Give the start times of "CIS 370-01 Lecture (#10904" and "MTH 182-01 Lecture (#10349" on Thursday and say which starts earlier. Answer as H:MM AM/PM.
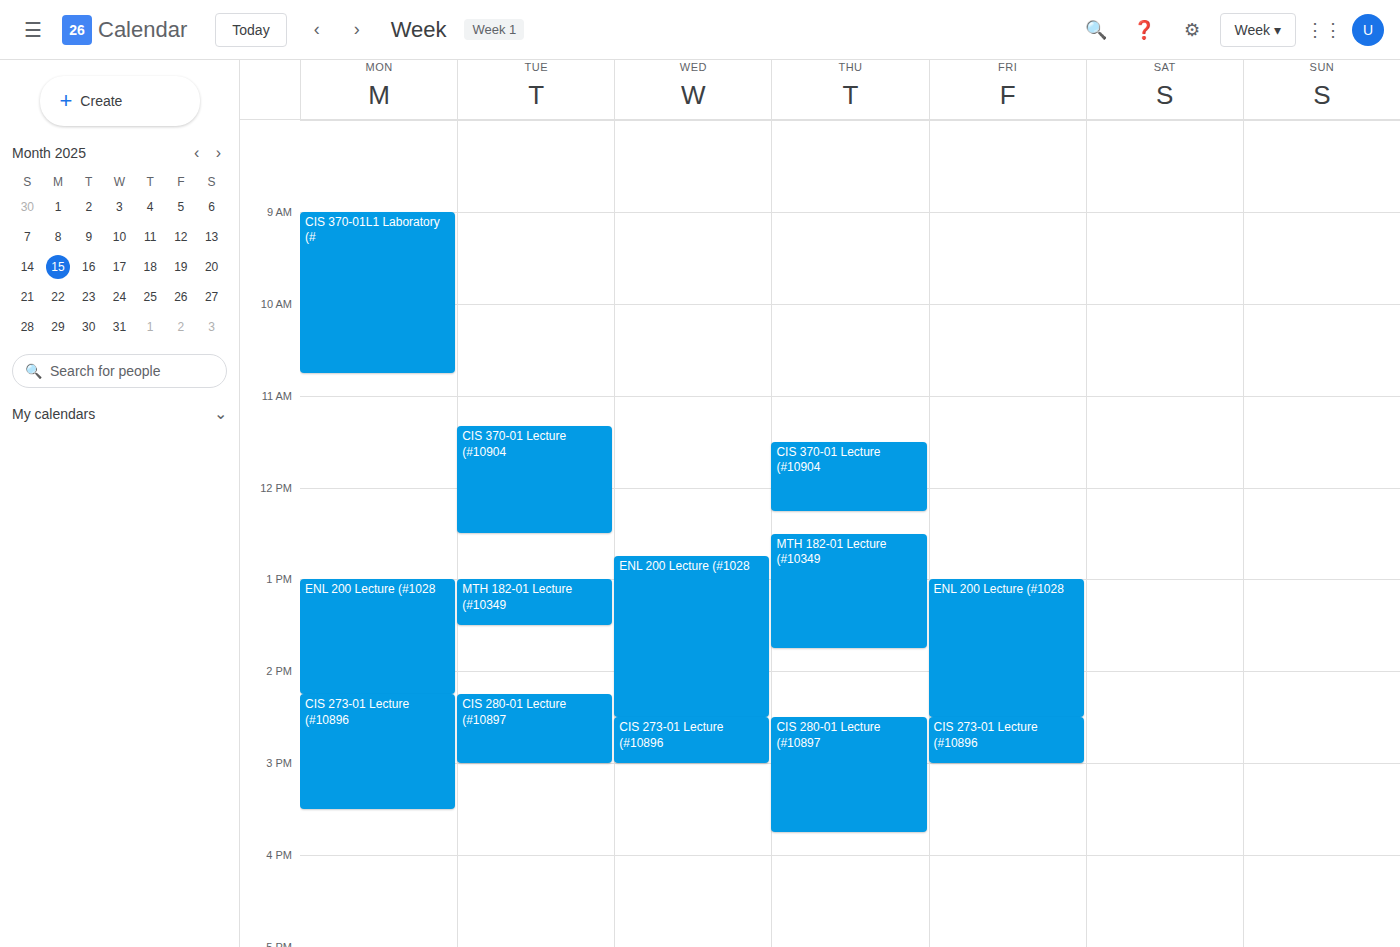
"CIS 370-01 Lecture (#10904" 11:30 AM; "MTH 182-01 Lecture (#10349" 12:30 PM.